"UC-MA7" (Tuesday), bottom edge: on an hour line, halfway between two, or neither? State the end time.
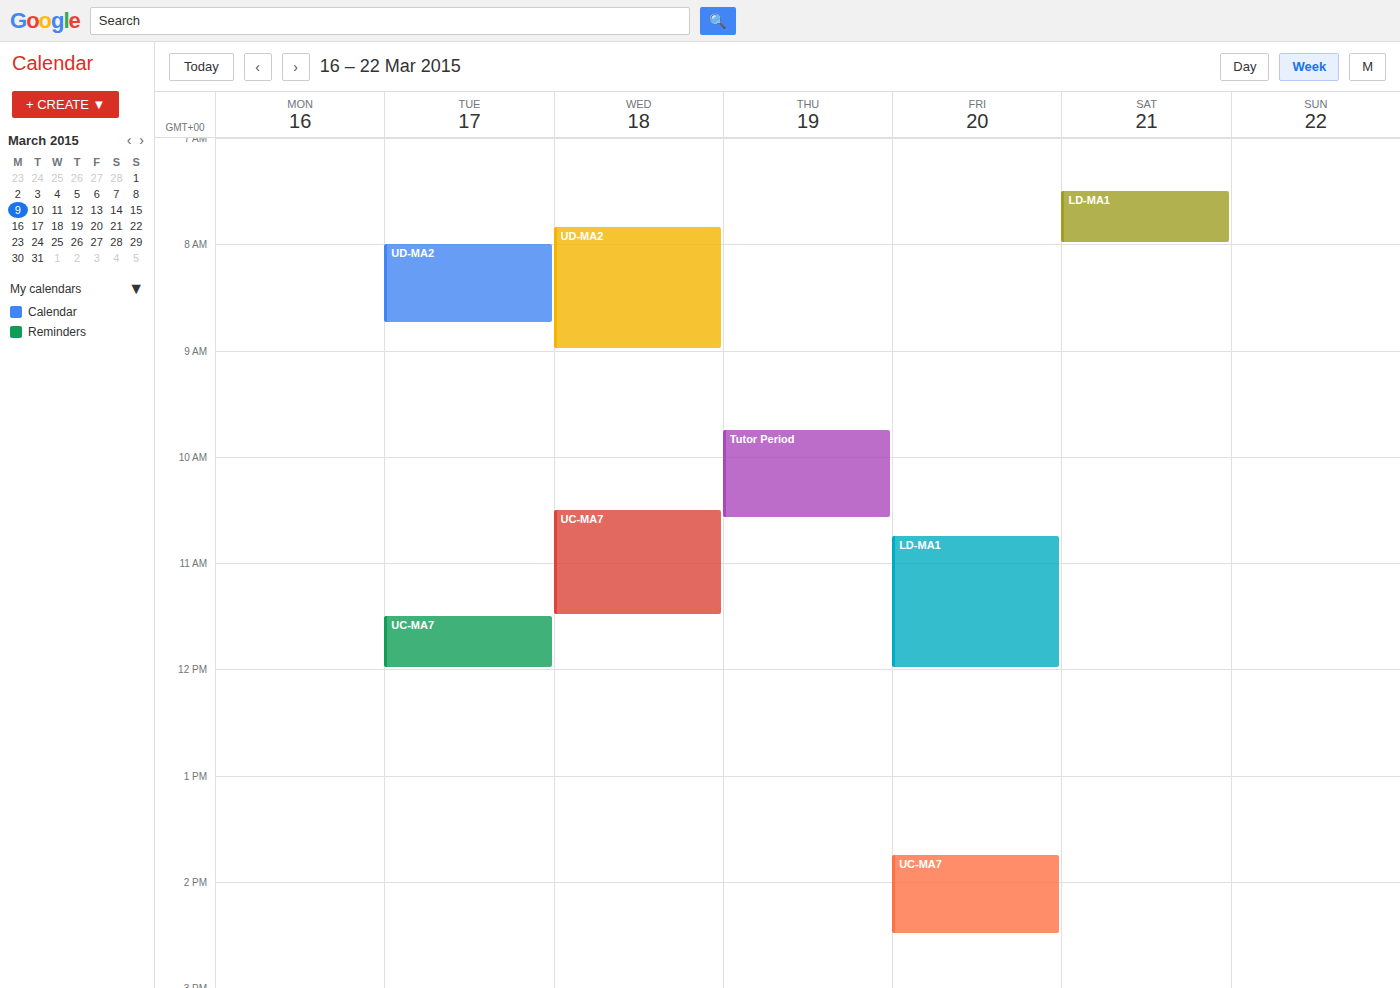
12:00 PM -- exactly on the 12 PM line.